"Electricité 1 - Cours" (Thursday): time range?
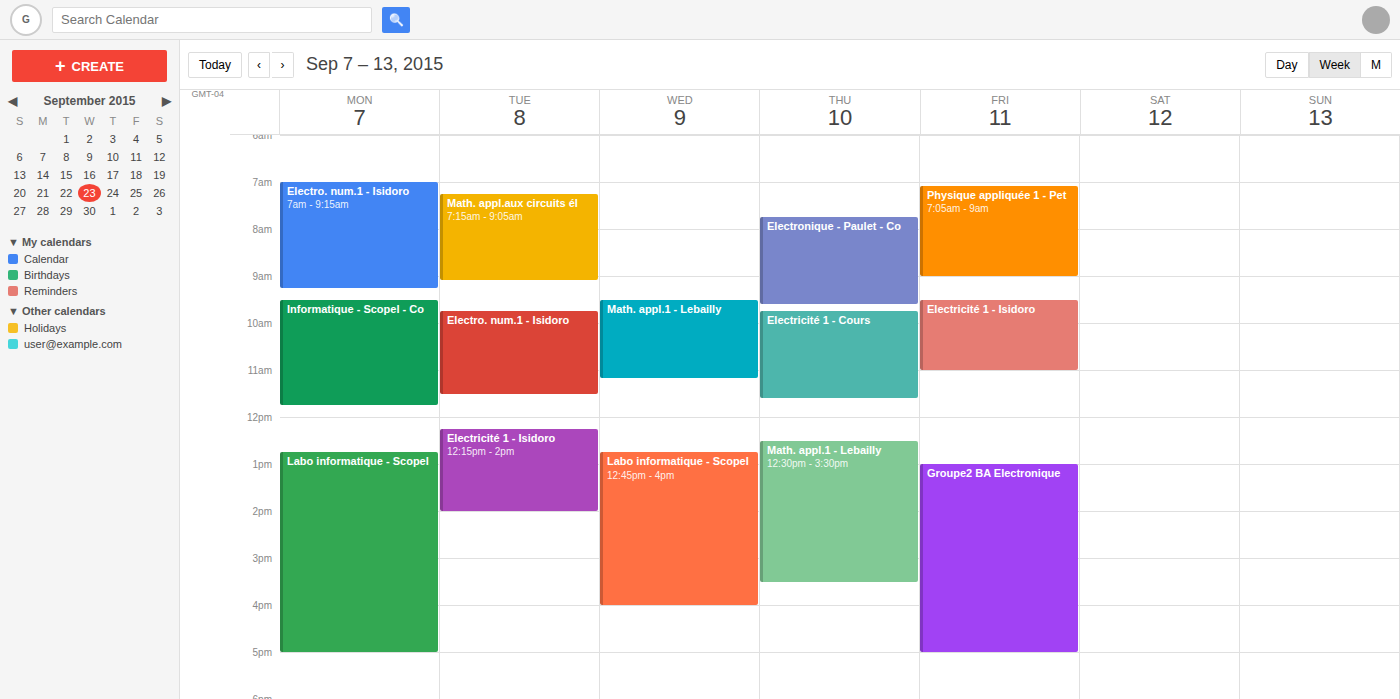
9:45 AM to 11:35 AM